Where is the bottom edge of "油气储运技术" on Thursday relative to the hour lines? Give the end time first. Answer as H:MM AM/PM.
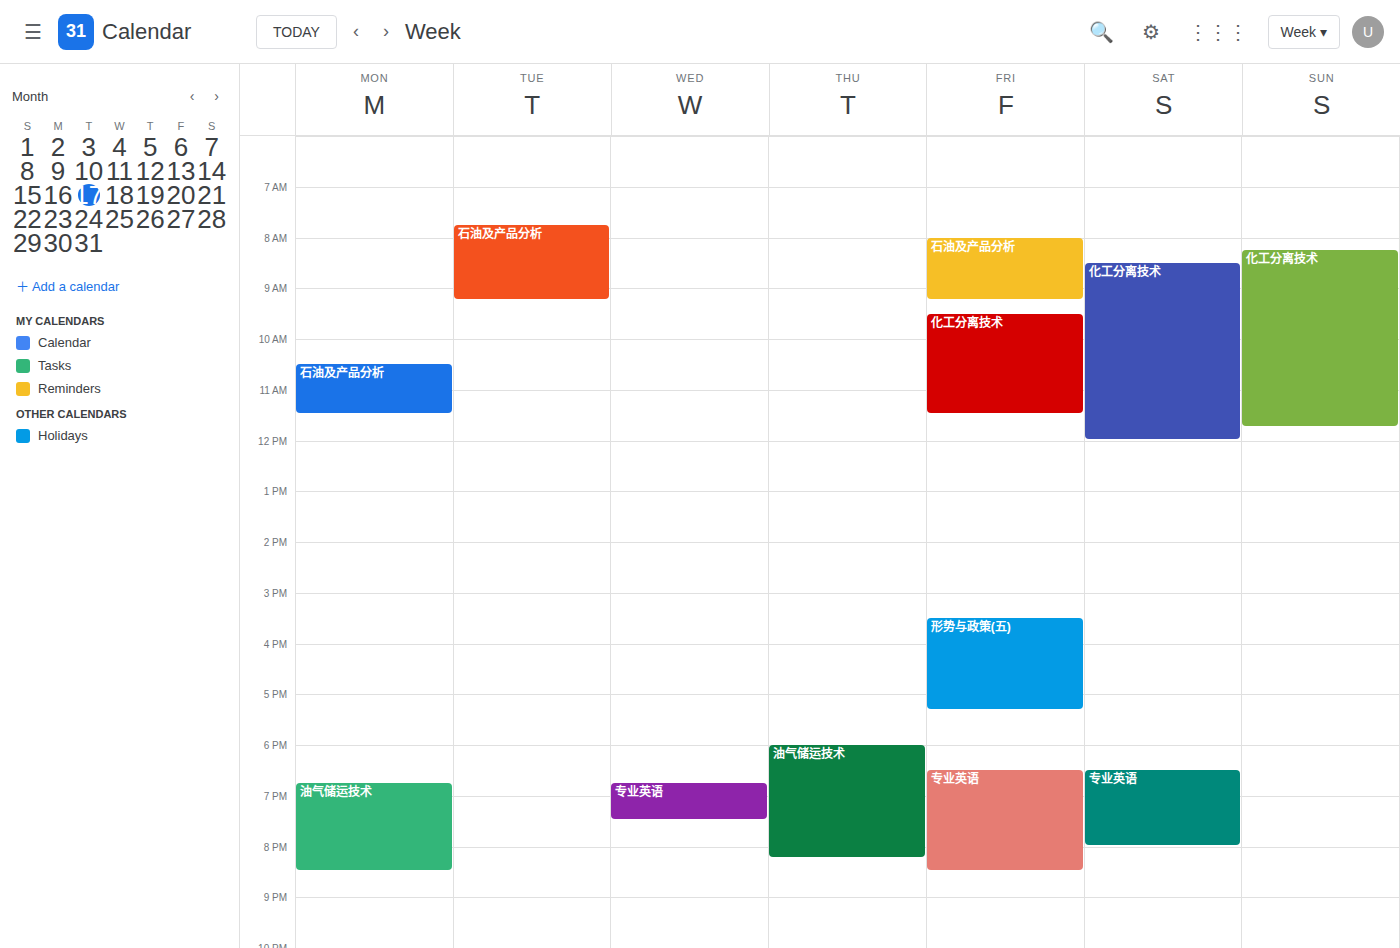
8:15 PM -- neither: a quarter of the way from the 8 PM line to the 9 PM line.